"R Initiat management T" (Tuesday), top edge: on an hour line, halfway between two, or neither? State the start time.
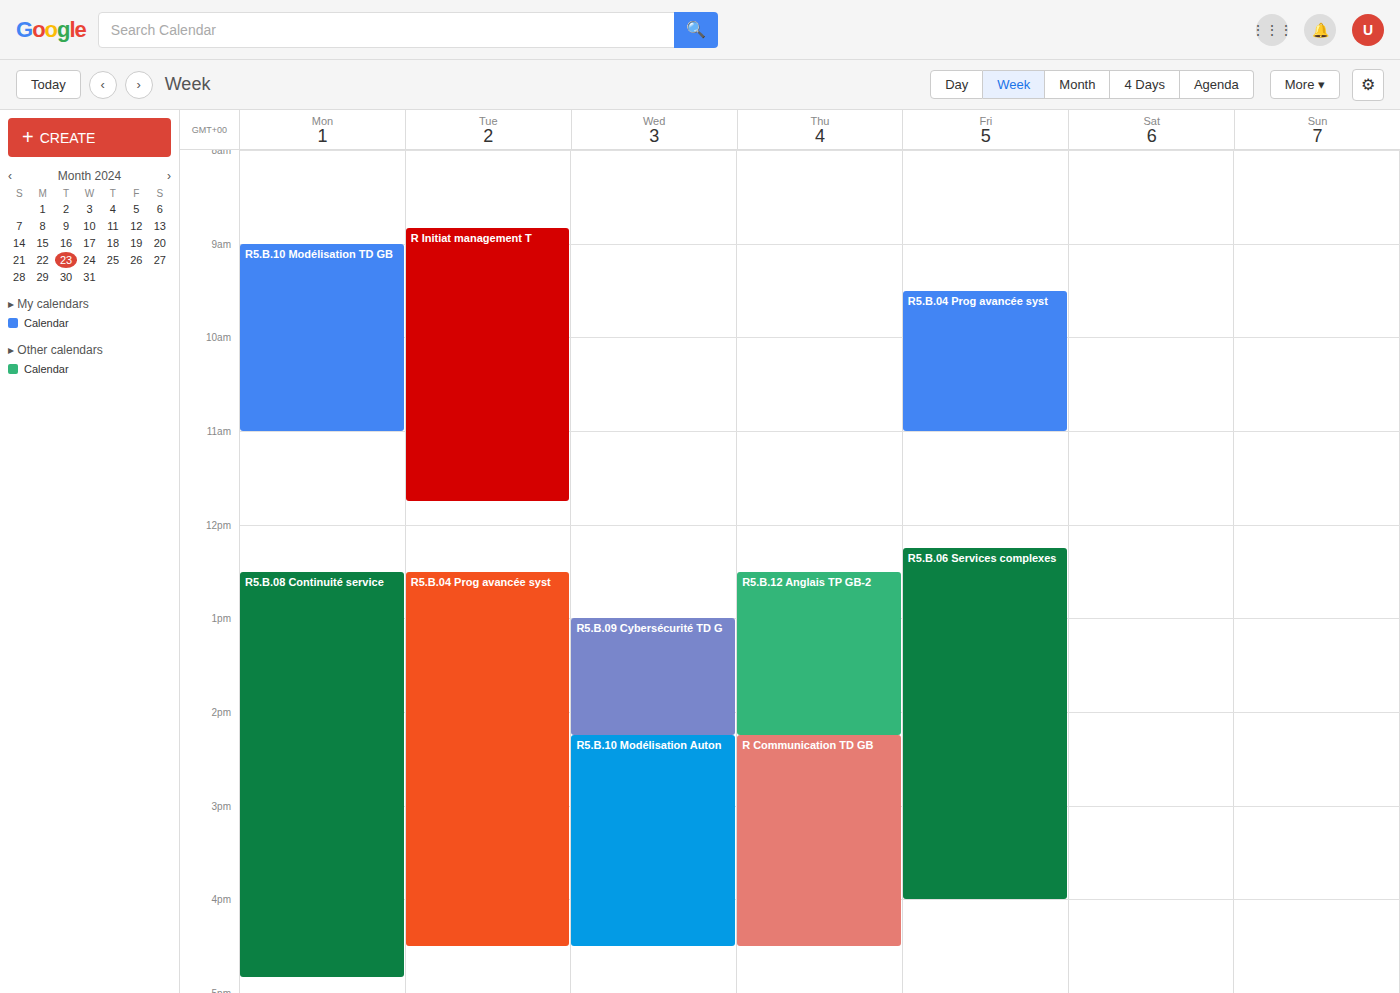
8:50 AM -- neither: 50 minutes below the 8 AM line and 10 minutes above the 9 AM line.